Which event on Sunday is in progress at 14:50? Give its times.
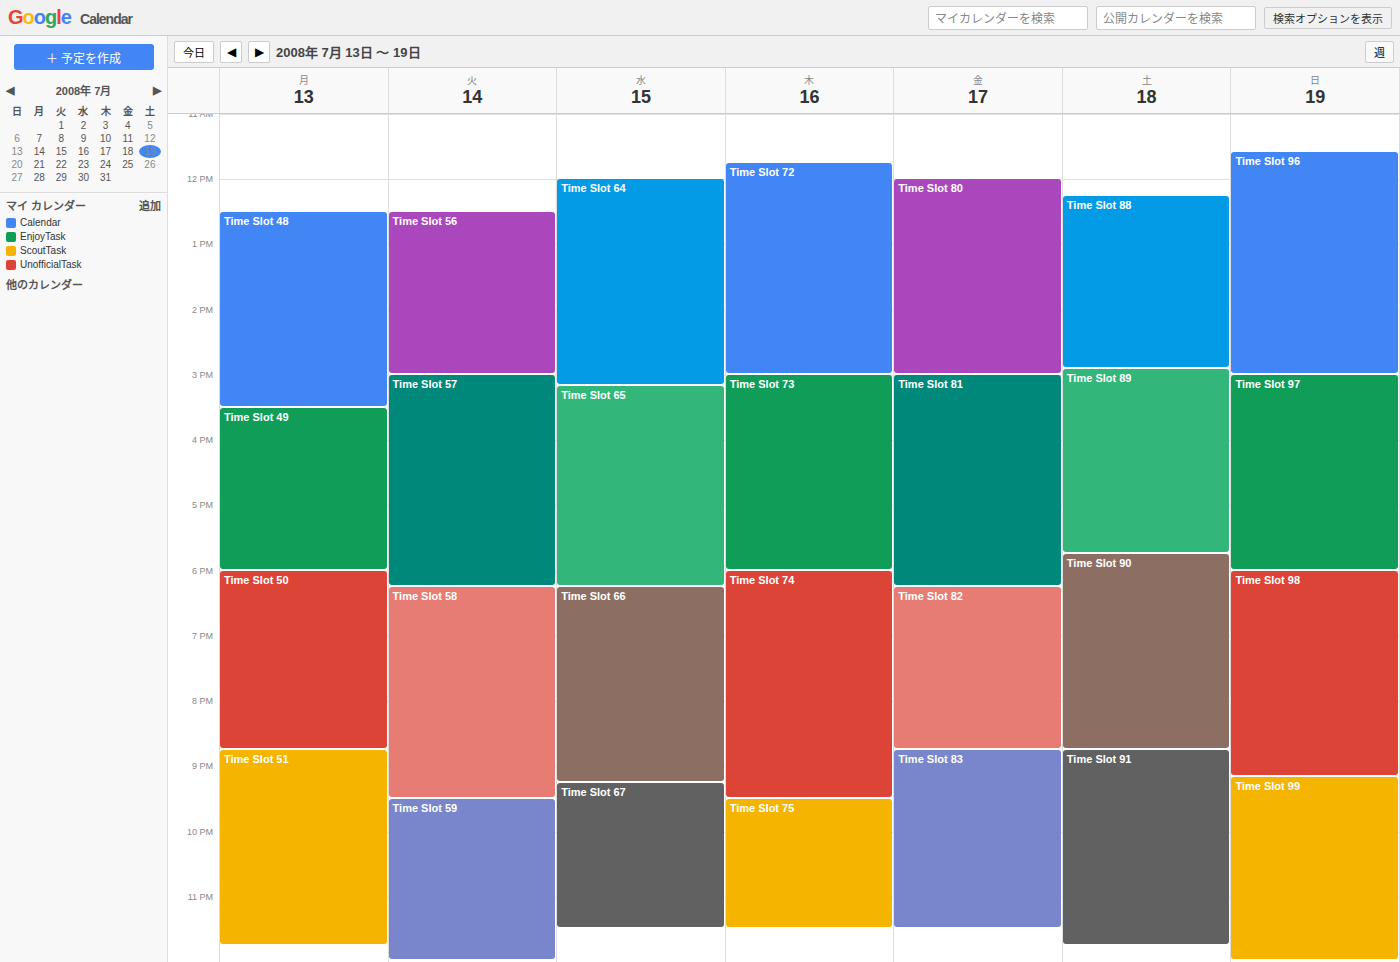
"Time Slot 96", 11:35 to 15:00